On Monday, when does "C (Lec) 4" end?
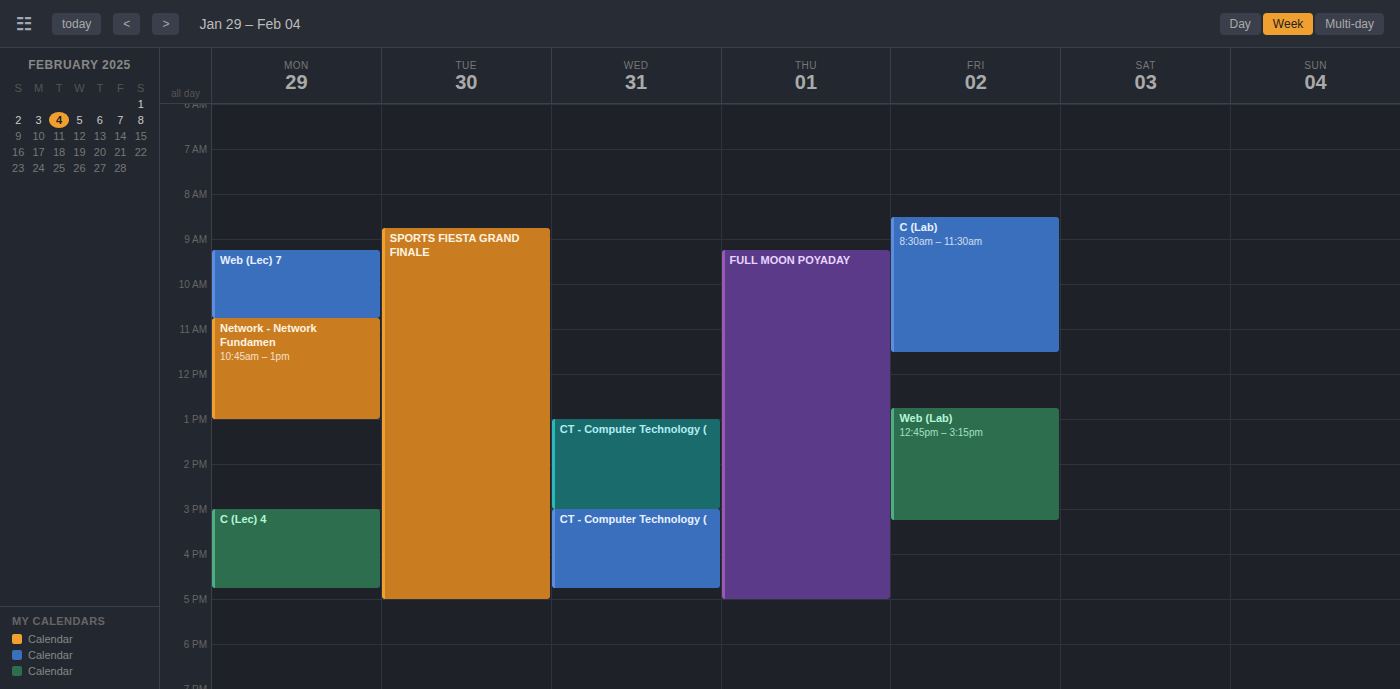
4:45 PM